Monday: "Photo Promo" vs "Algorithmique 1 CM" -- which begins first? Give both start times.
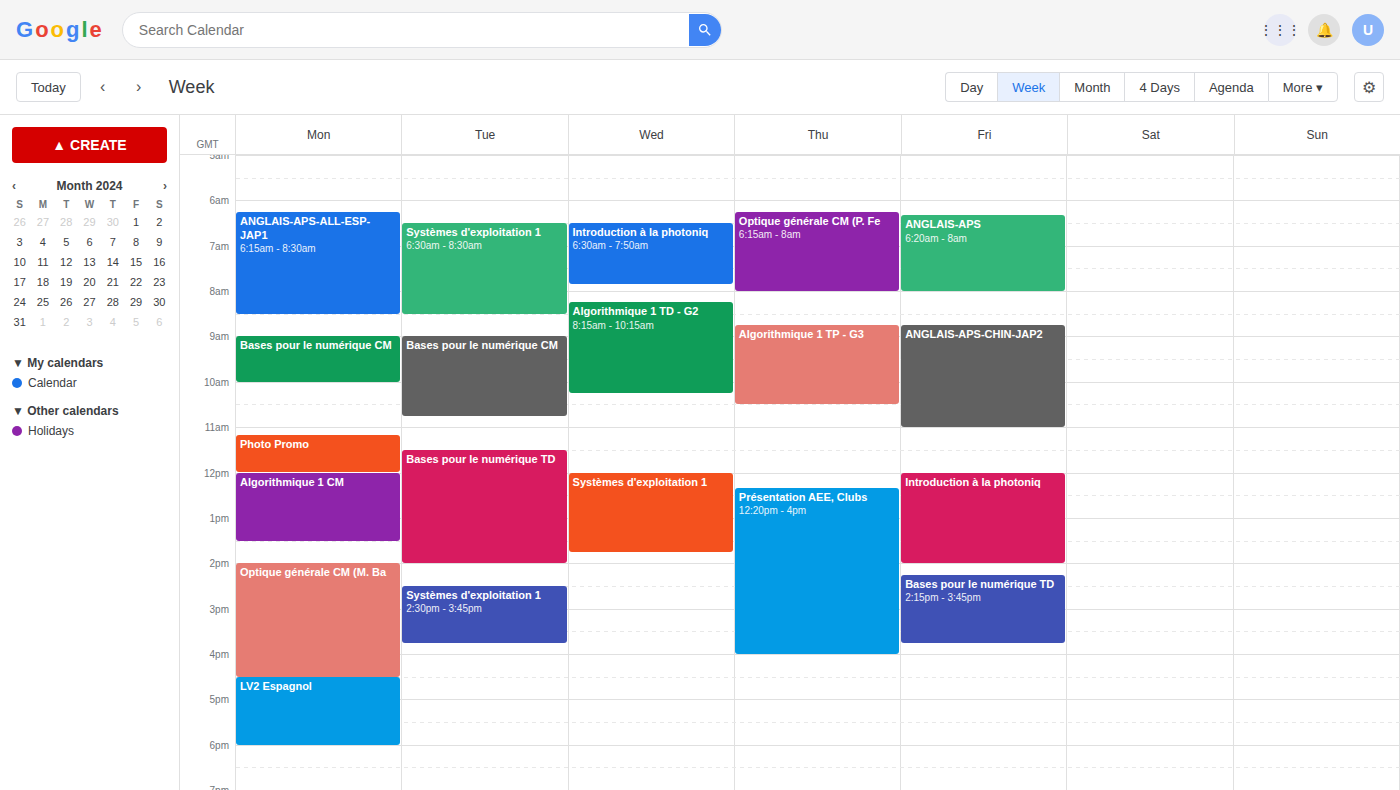
"Photo Promo" 11:10 AM; "Algorithmique 1 CM" 12:00 PM.